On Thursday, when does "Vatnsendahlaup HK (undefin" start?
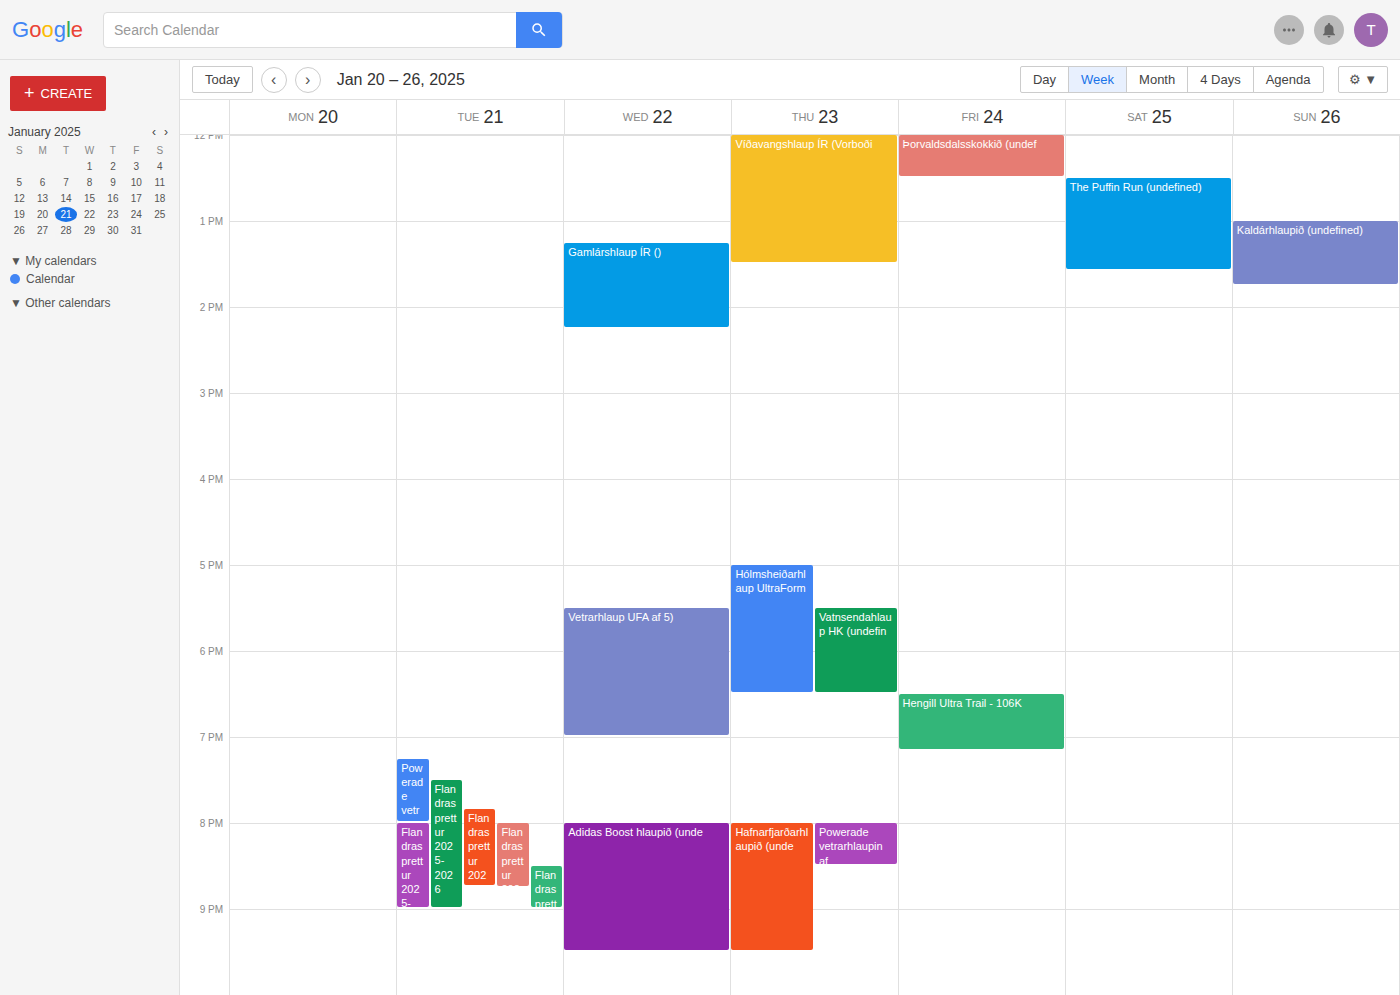
5:30 PM